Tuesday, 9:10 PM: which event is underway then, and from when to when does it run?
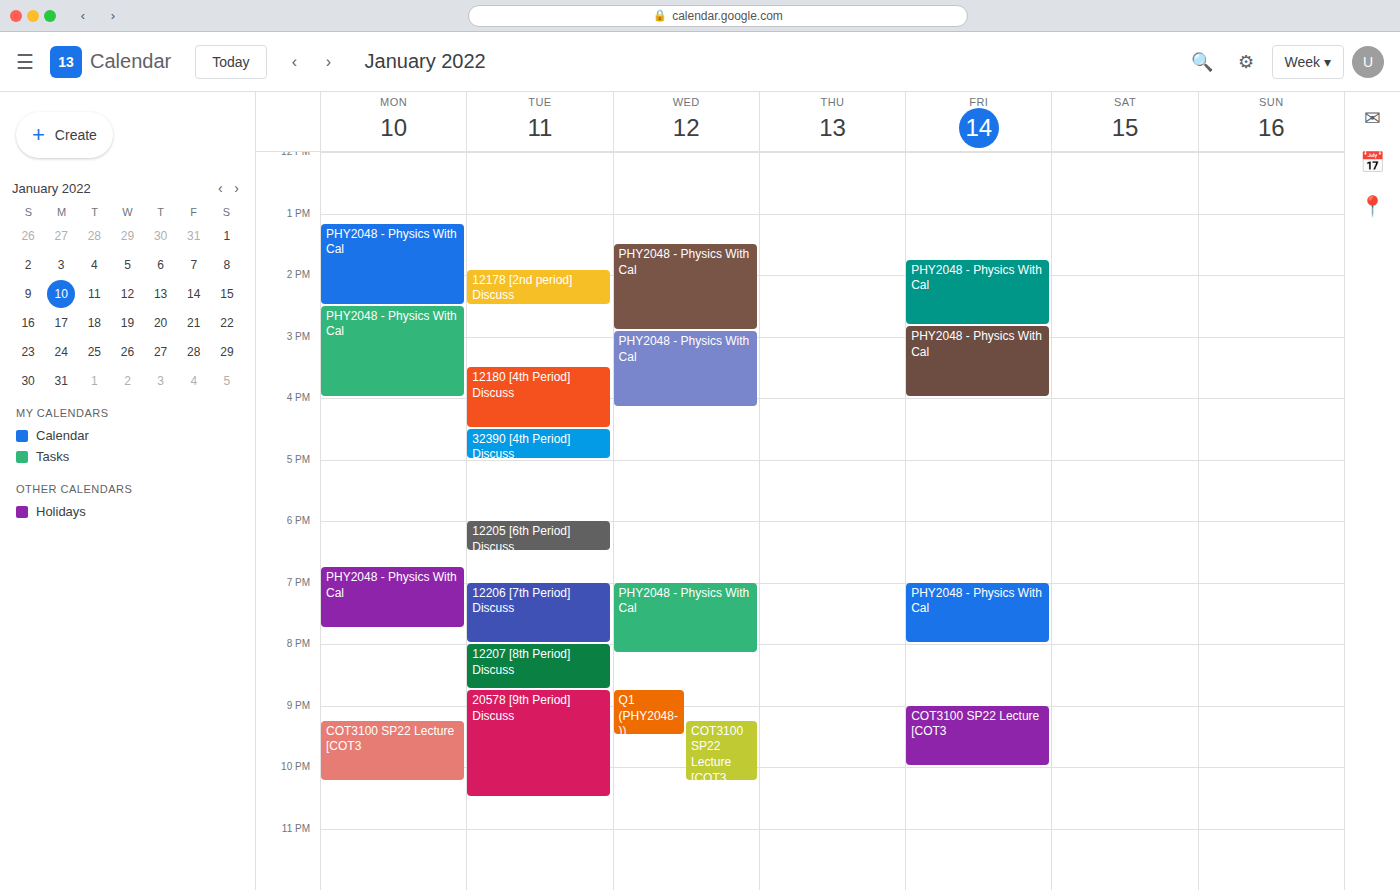
"20578 [9th Period] Discuss", 8:45 PM to 10:30 PM